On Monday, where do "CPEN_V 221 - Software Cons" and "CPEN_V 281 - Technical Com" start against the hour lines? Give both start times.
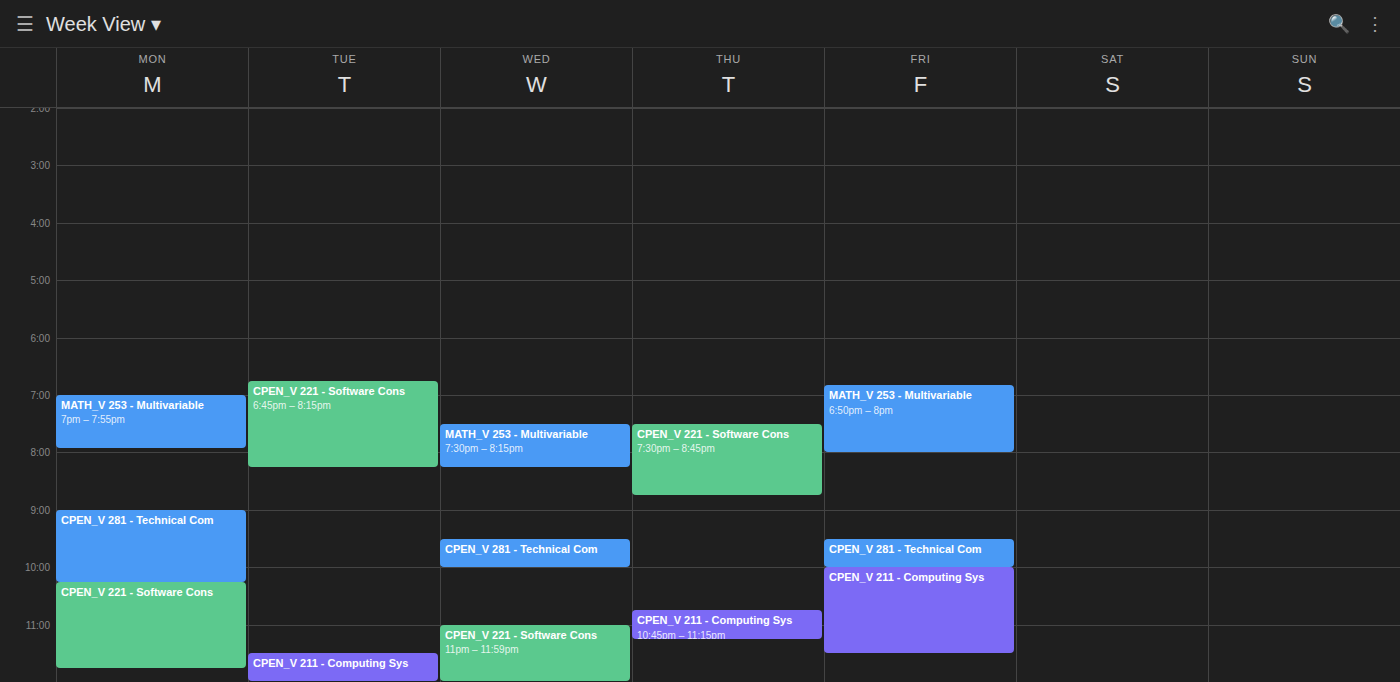
"CPEN_V 221 - Software Cons": 10:15 PM, neither: a quarter of the way from the 10 PM line to the 11 PM line. "CPEN_V 281 - Technical Com": 9:00 PM, exactly on the 9 PM line.